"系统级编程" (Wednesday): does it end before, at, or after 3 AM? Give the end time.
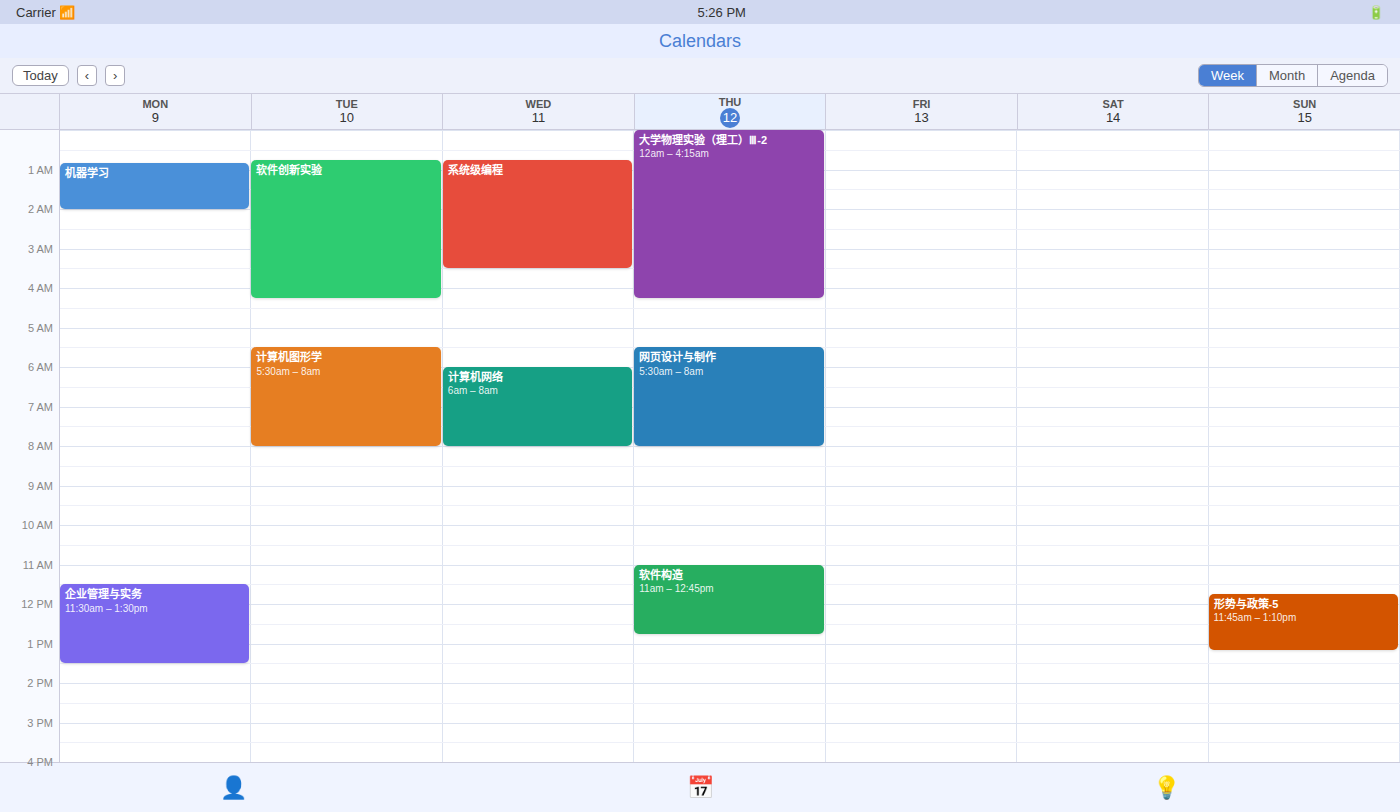
3:30 AM -- after 3 AM, 30 minutes below the 3 AM line.